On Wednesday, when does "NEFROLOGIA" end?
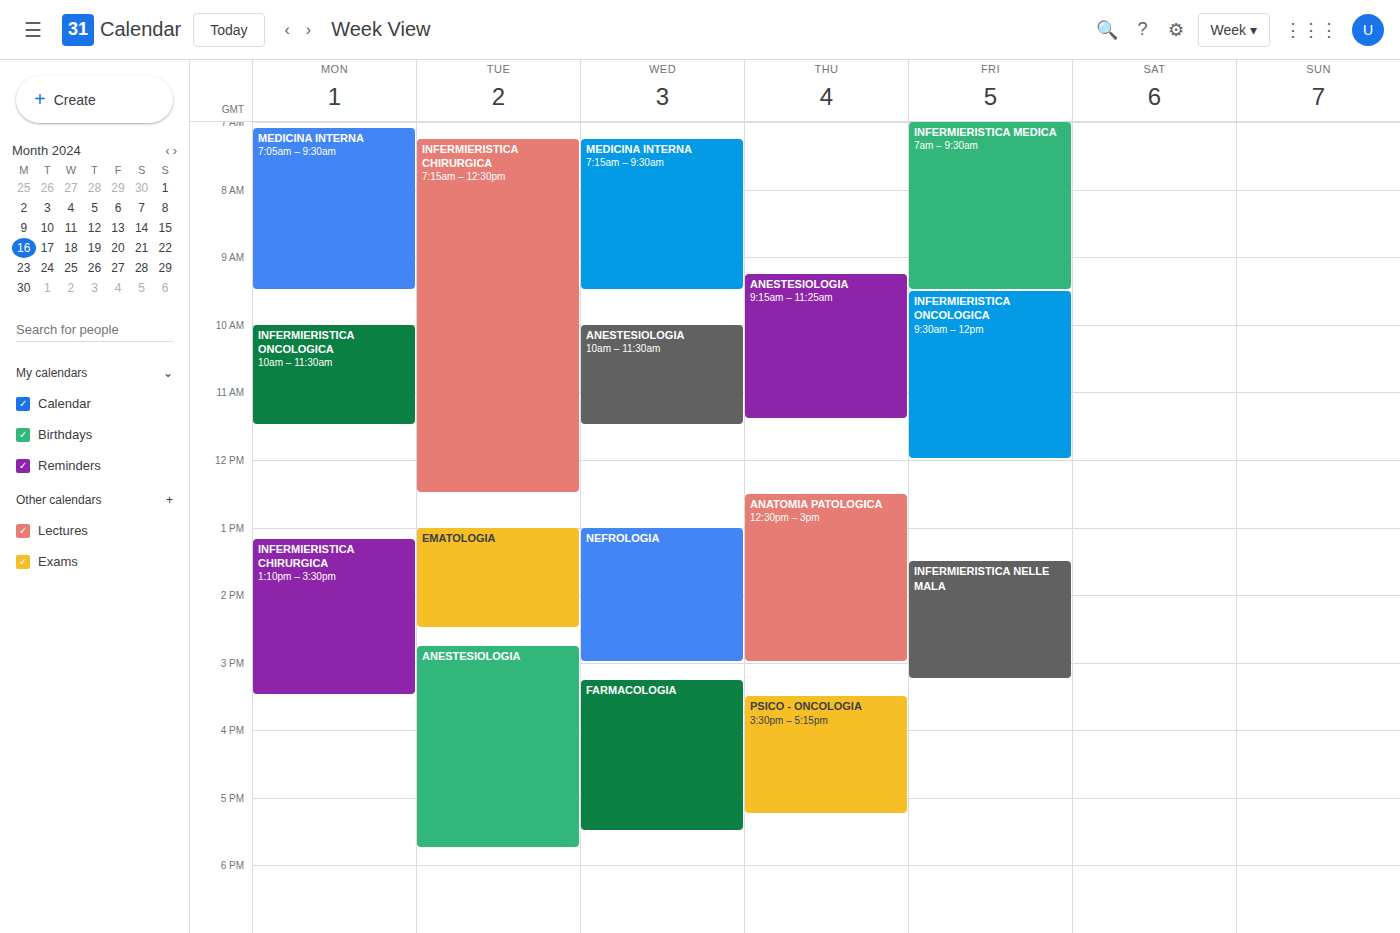
3:00 PM